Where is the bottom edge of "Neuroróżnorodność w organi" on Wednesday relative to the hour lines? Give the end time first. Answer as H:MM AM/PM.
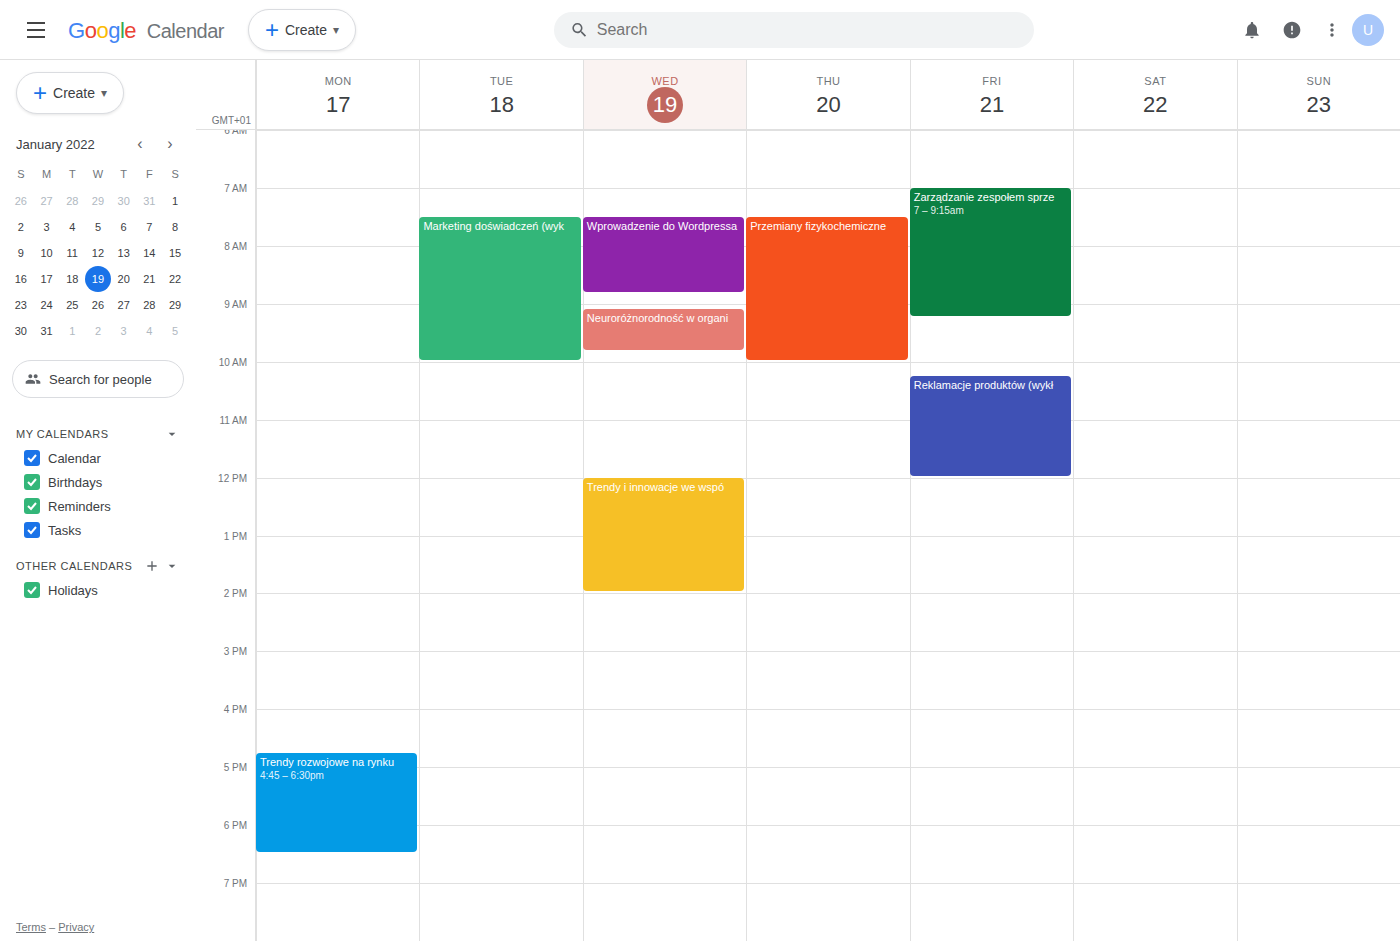
9:50 AM -- neither: 50 minutes below the 9 AM line and 10 minutes above the 10 AM line.